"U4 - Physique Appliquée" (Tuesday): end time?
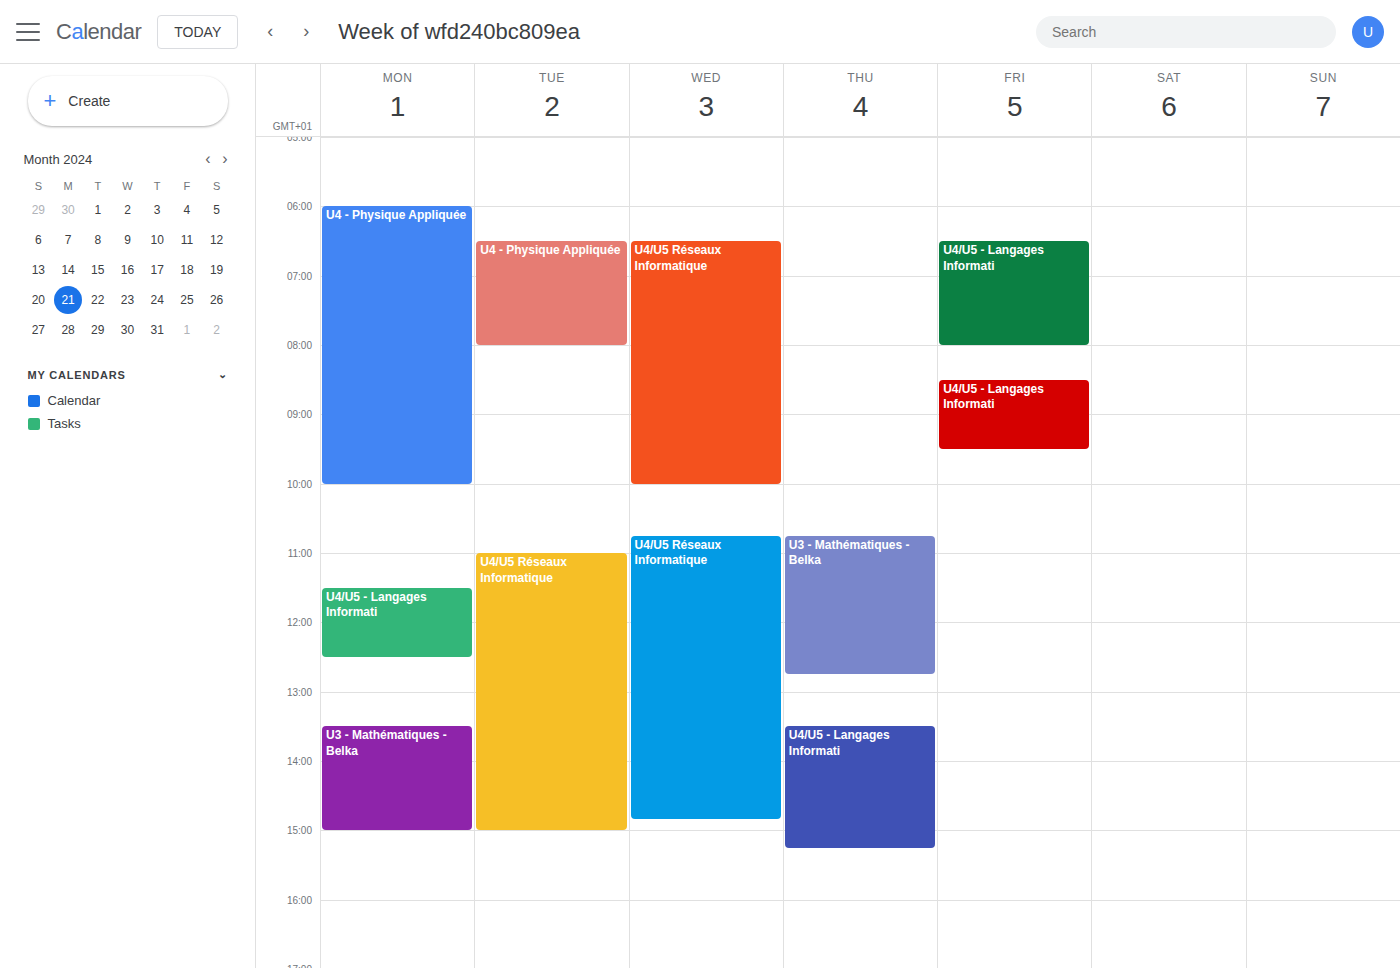
8:00 AM